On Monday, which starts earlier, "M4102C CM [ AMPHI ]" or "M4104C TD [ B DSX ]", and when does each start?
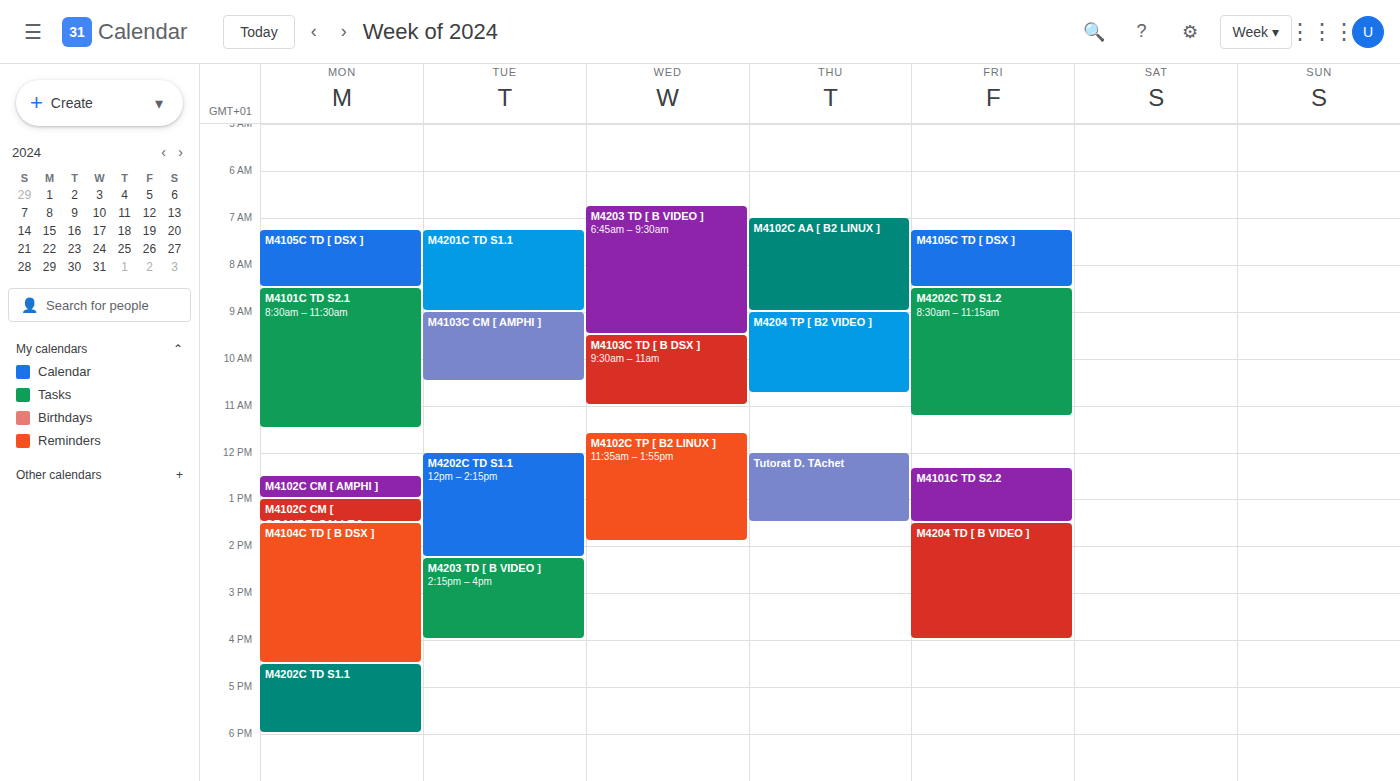
"M4102C CM [ AMPHI ]" 12:30 PM; "M4104C TD [ B DSX ]" 1:30 PM.